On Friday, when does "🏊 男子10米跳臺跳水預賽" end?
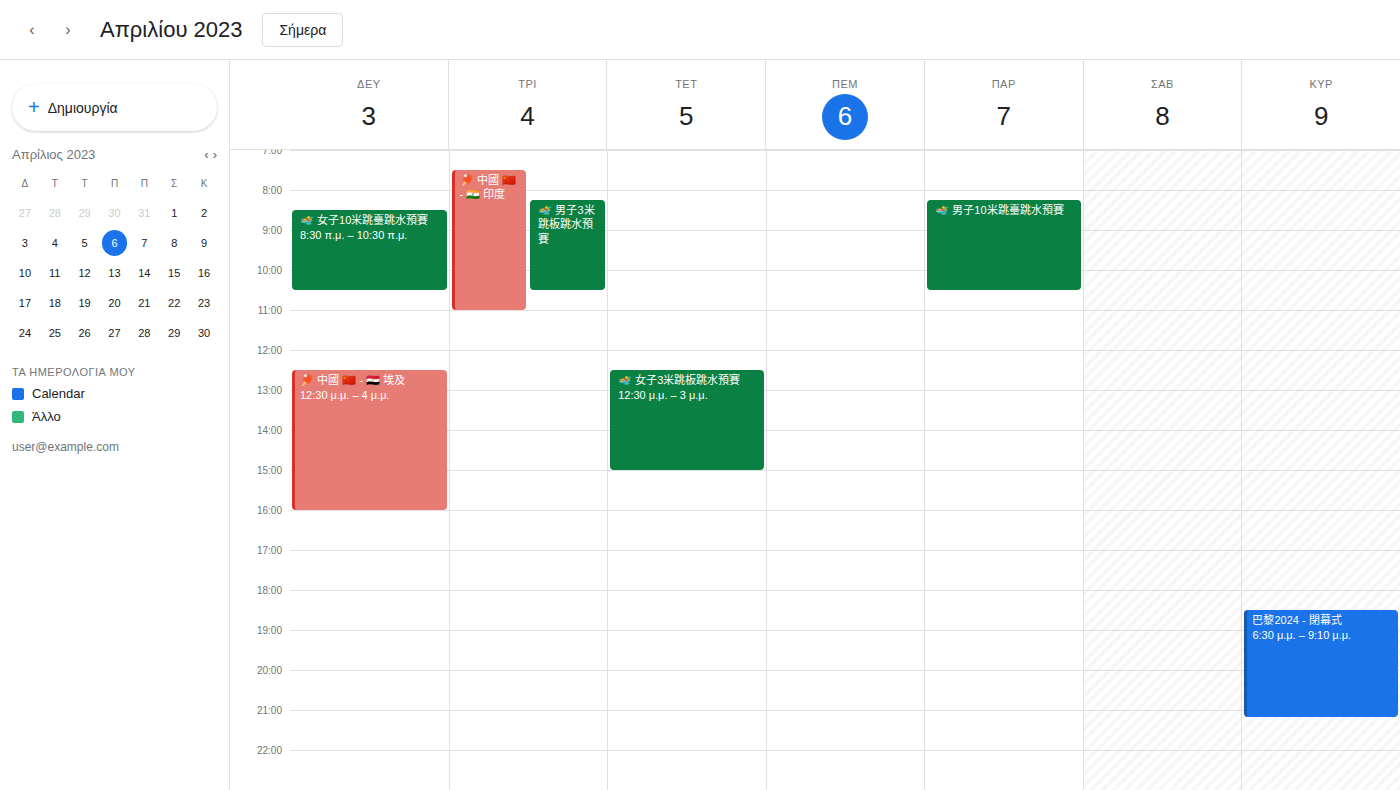
10:30 AM